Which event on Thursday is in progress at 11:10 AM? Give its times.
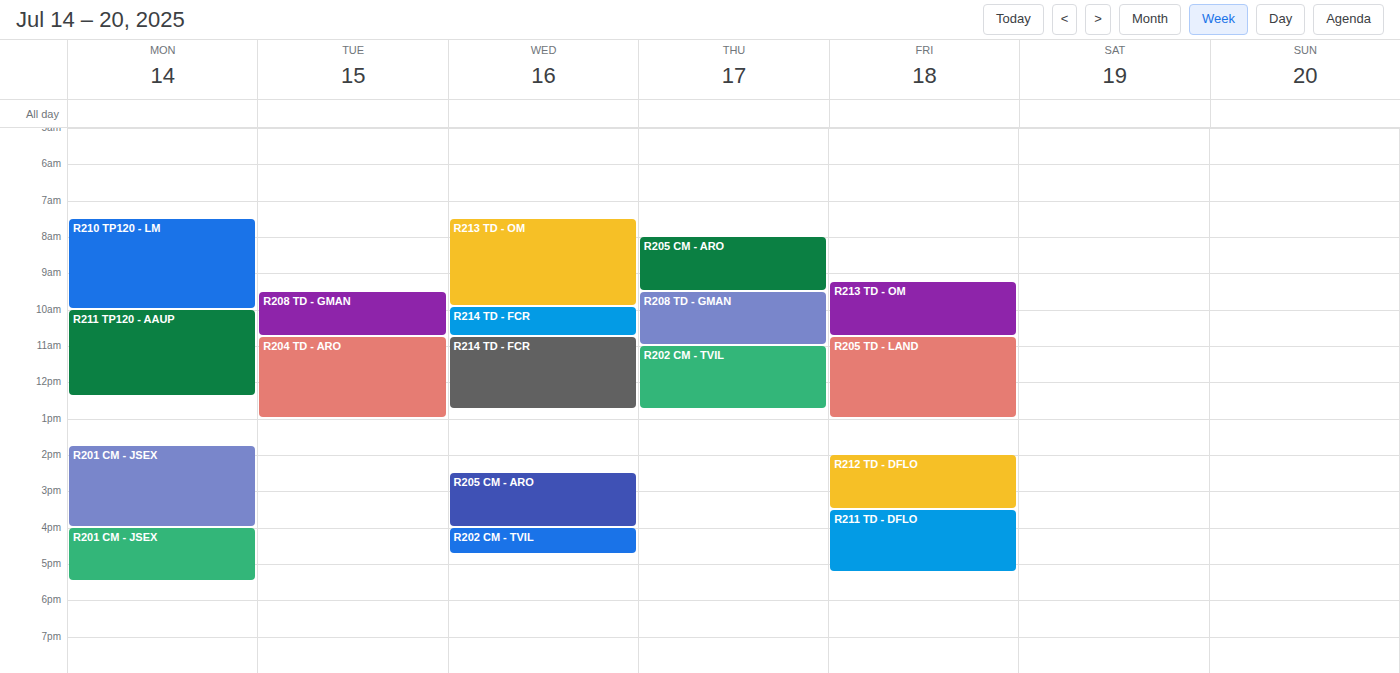
"R202 CM - TVIL", 11:00 AM to 12:45 PM